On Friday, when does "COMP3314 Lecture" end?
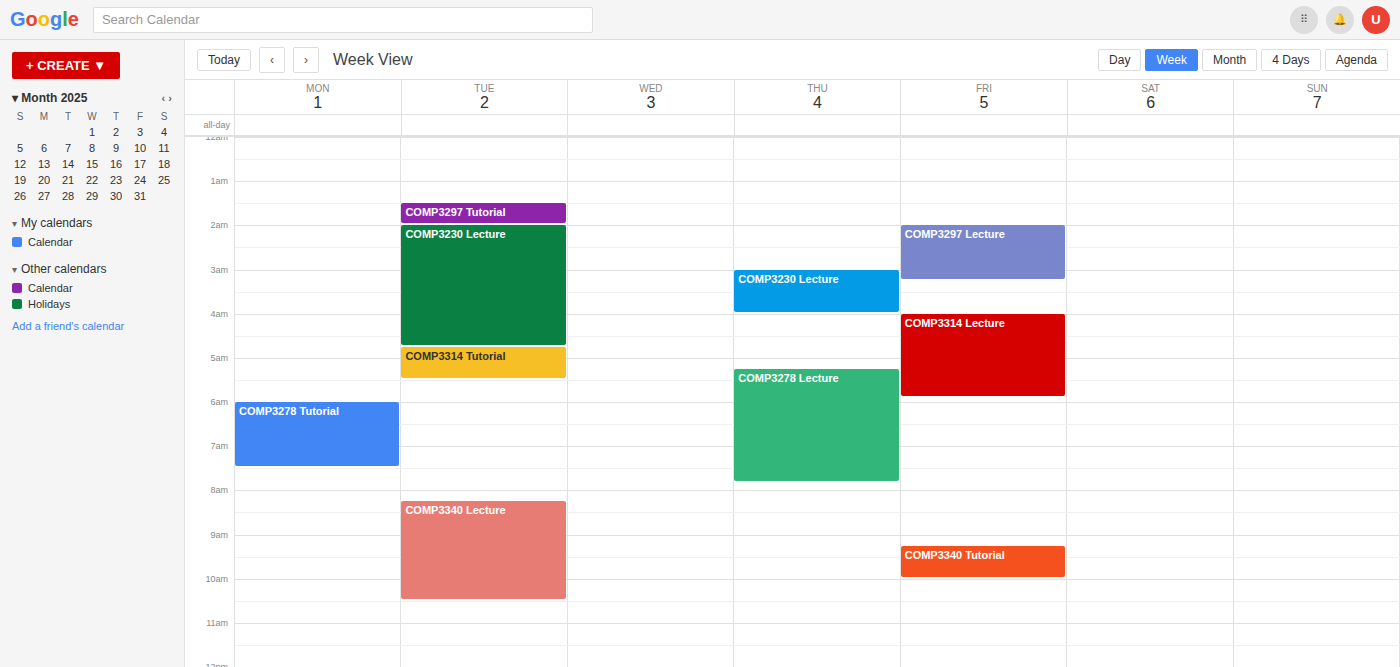
5:55 AM